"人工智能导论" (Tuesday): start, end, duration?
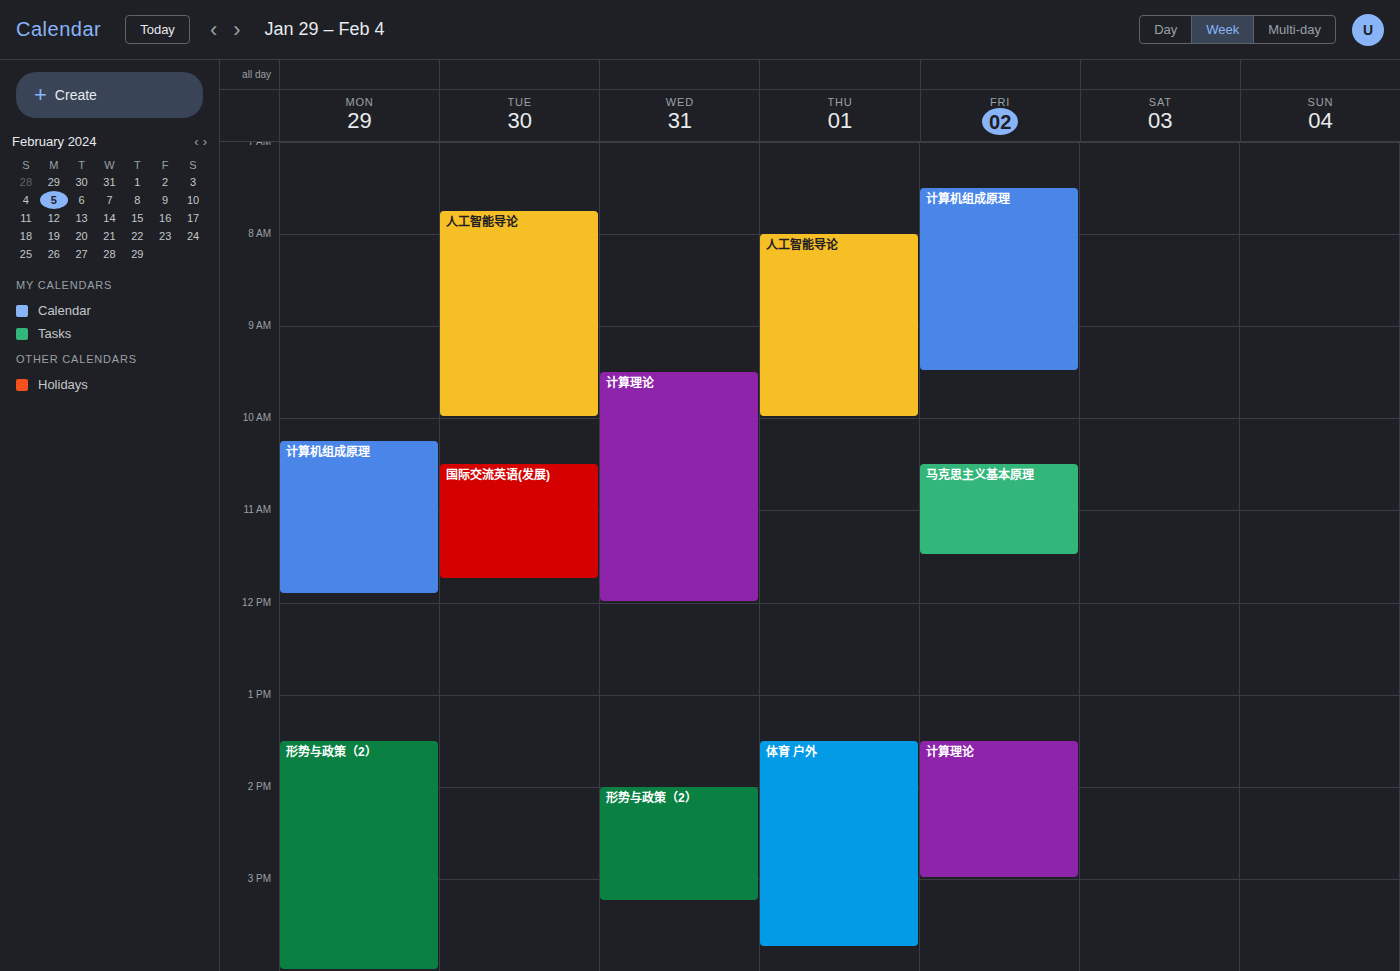
7:45 AM to 10:00 AM, 2 hours 15 minutes